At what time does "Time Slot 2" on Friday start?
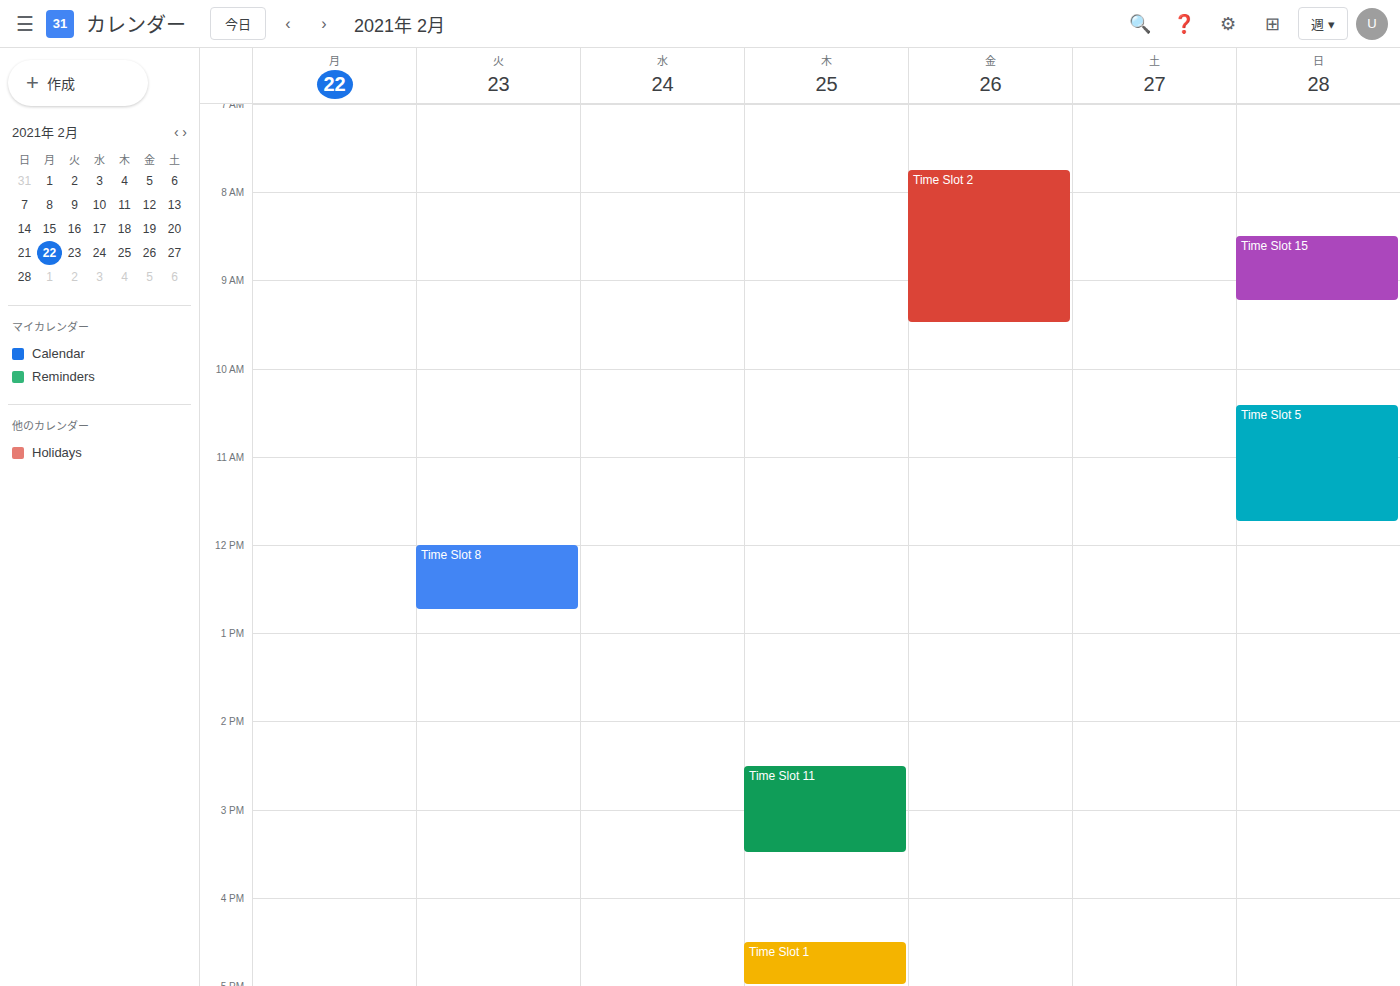
7:45 AM